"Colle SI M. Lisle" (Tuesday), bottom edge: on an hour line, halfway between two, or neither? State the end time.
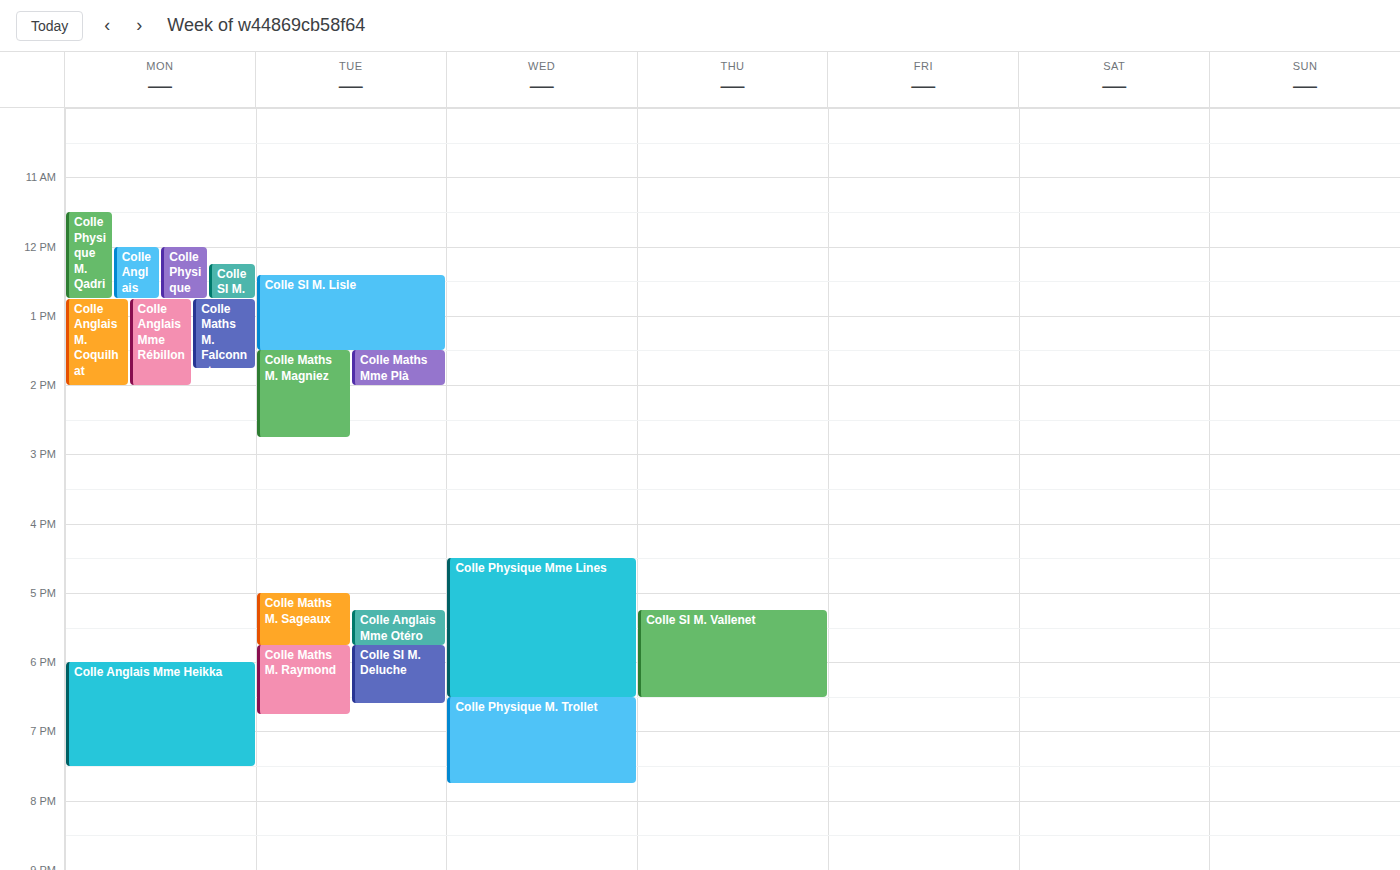
1:30 PM -- halfway between the 1 PM and 2 PM lines.